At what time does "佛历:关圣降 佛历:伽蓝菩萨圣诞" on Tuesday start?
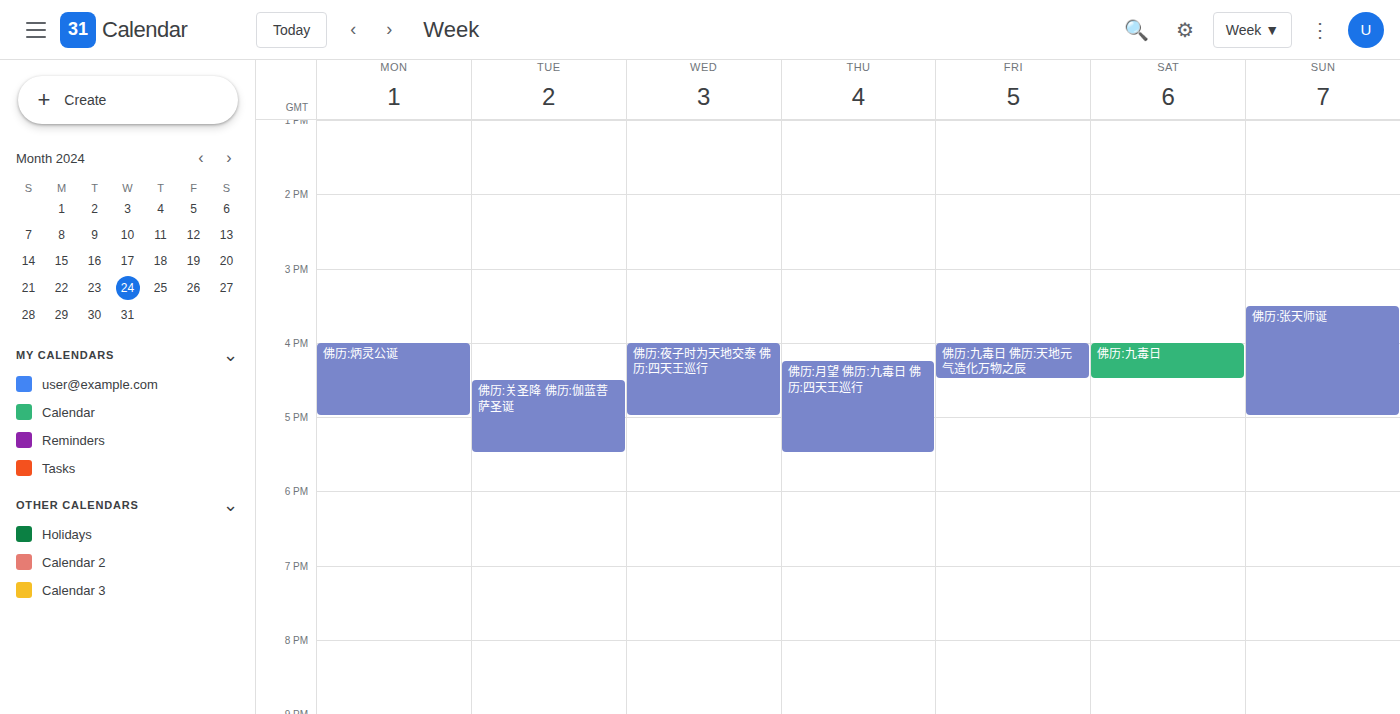
4:30 PM